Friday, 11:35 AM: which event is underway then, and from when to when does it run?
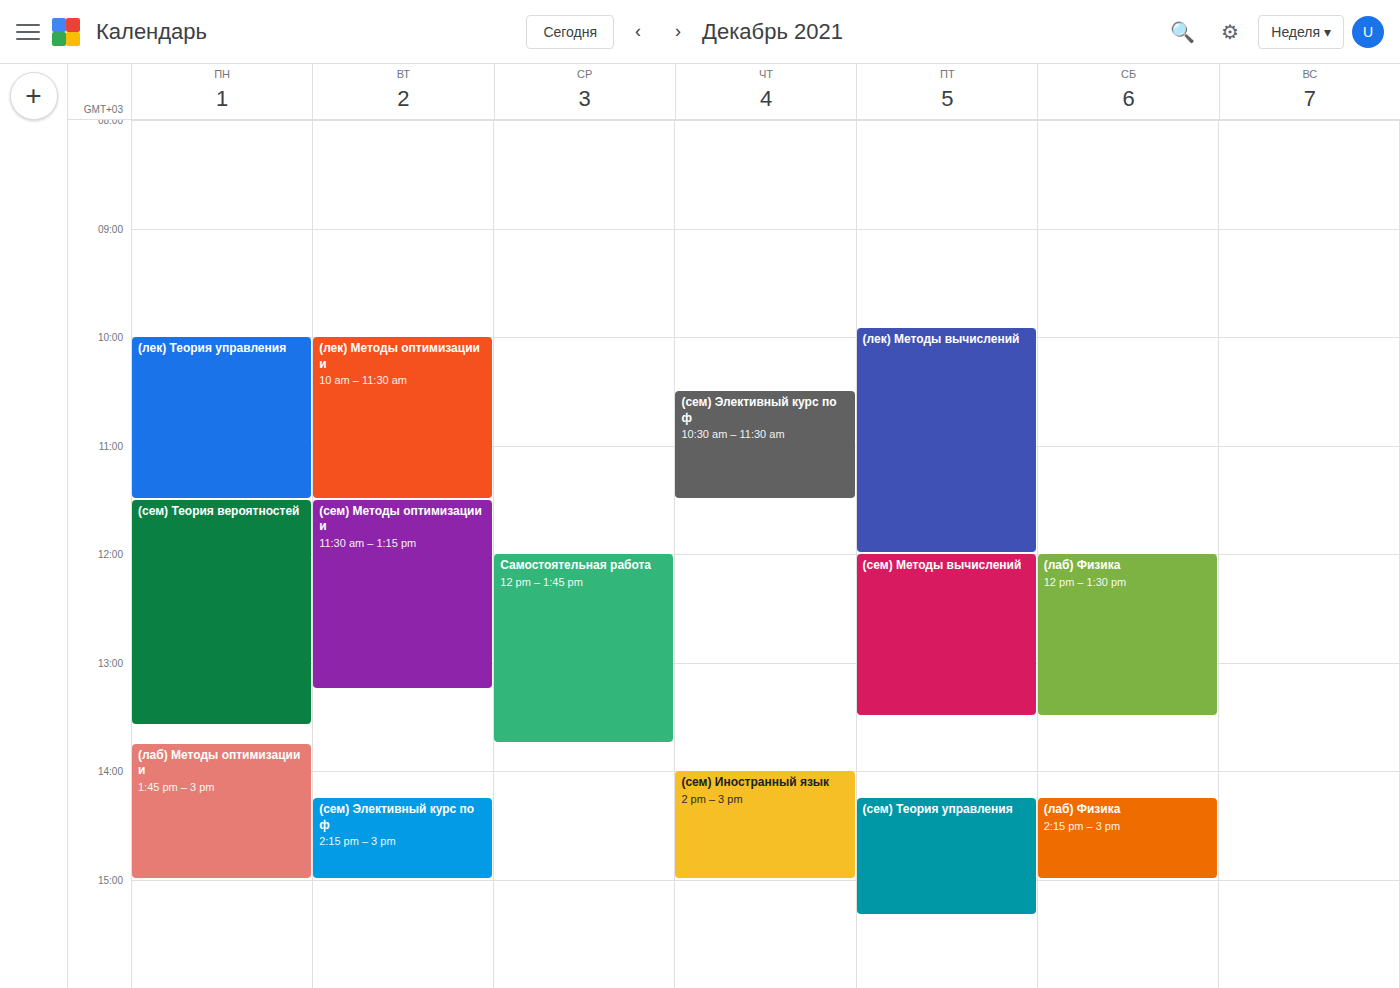
"(лек) Методы вычислений", 9:55 AM to 12:00 PM